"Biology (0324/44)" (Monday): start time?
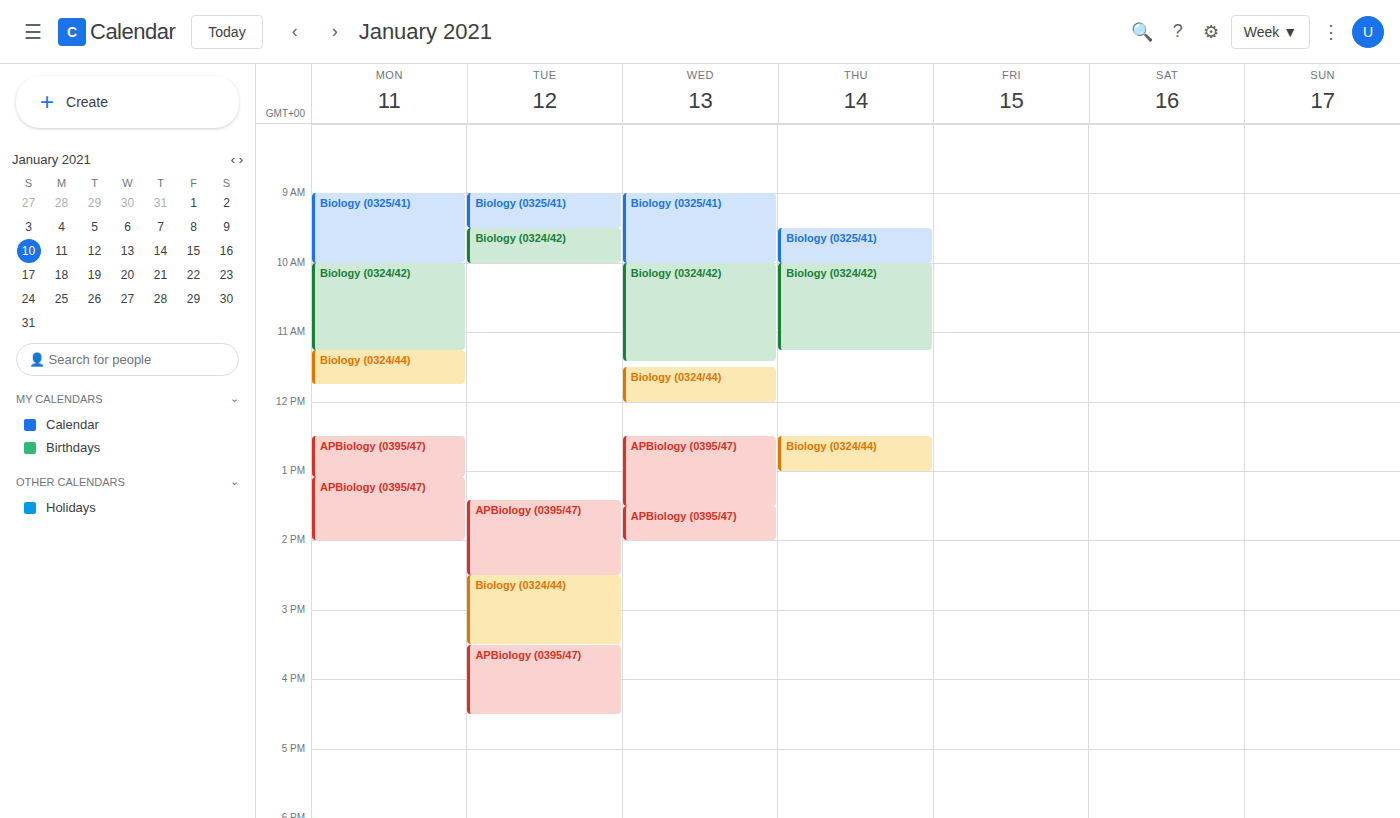
11:15 AM